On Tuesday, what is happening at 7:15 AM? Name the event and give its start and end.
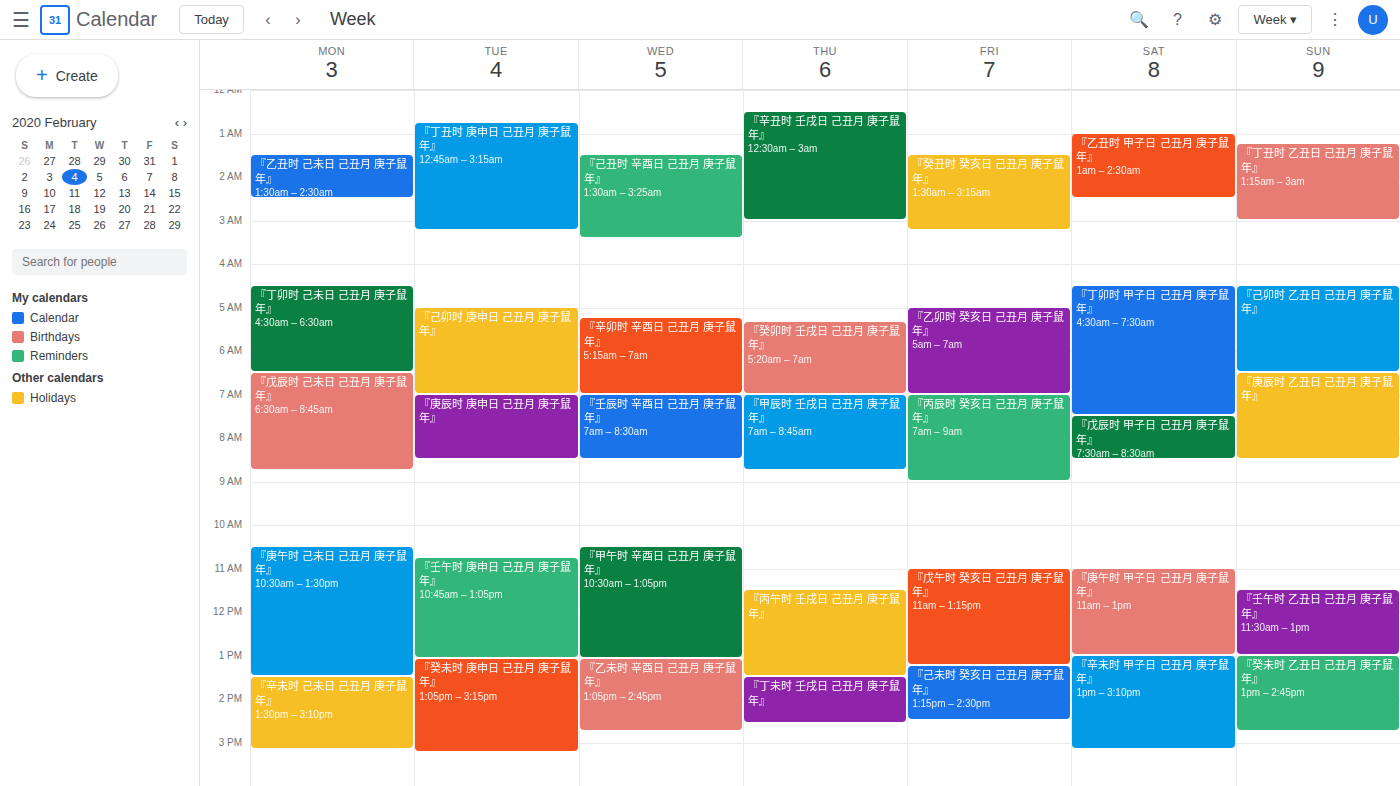
"『庚辰时 庚申日 己丑月 庚子鼠年』", 7:00 AM to 8:30 AM